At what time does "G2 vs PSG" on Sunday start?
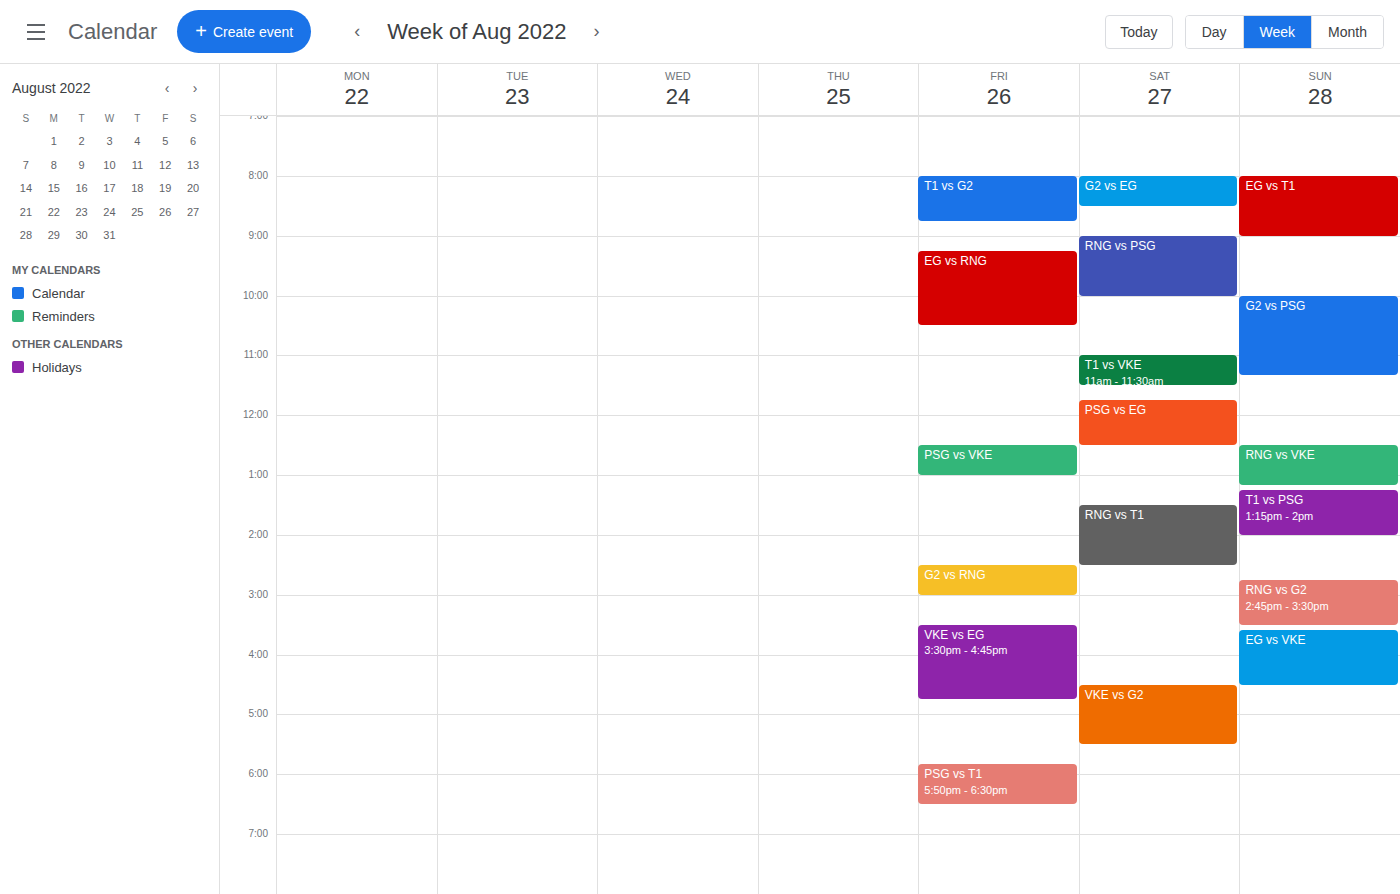
10:00